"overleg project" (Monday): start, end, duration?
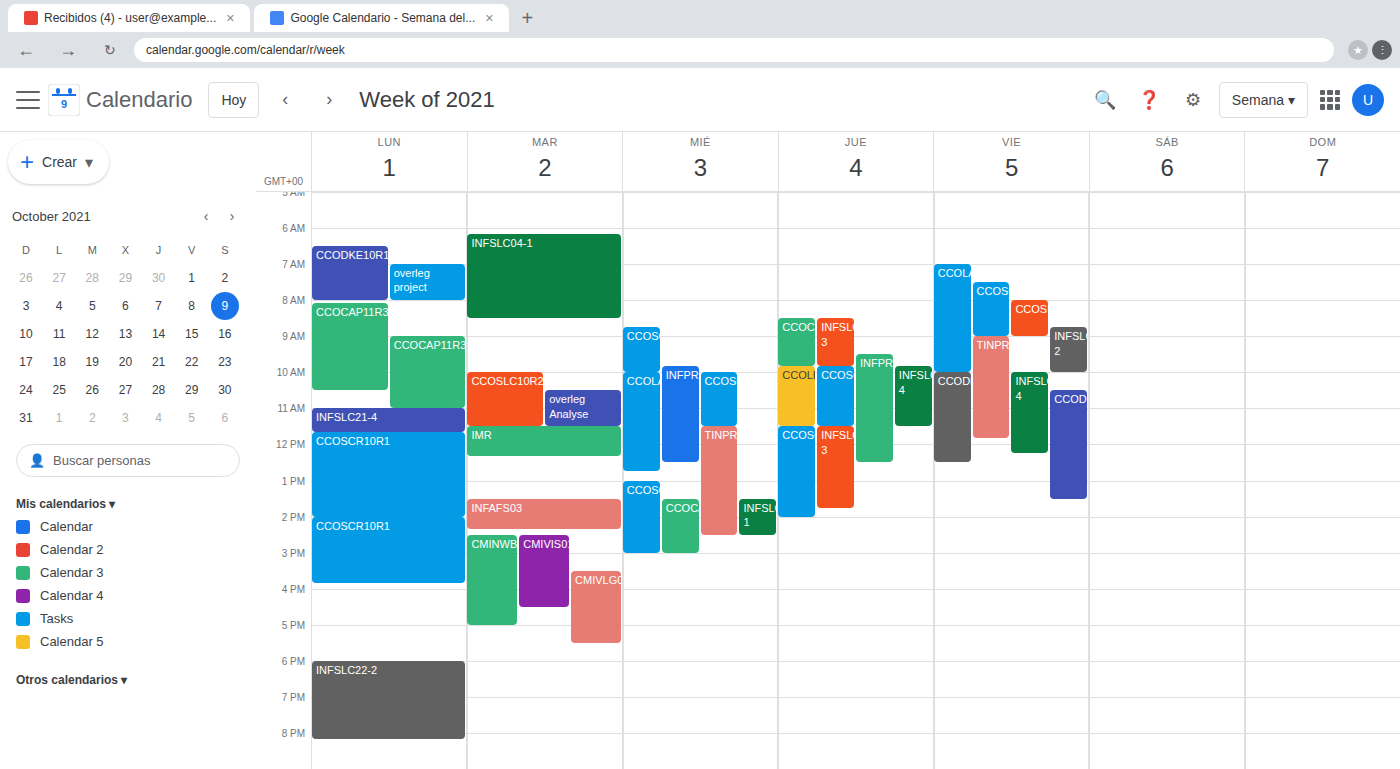
7:00 AM to 8:00 AM, 1 hour